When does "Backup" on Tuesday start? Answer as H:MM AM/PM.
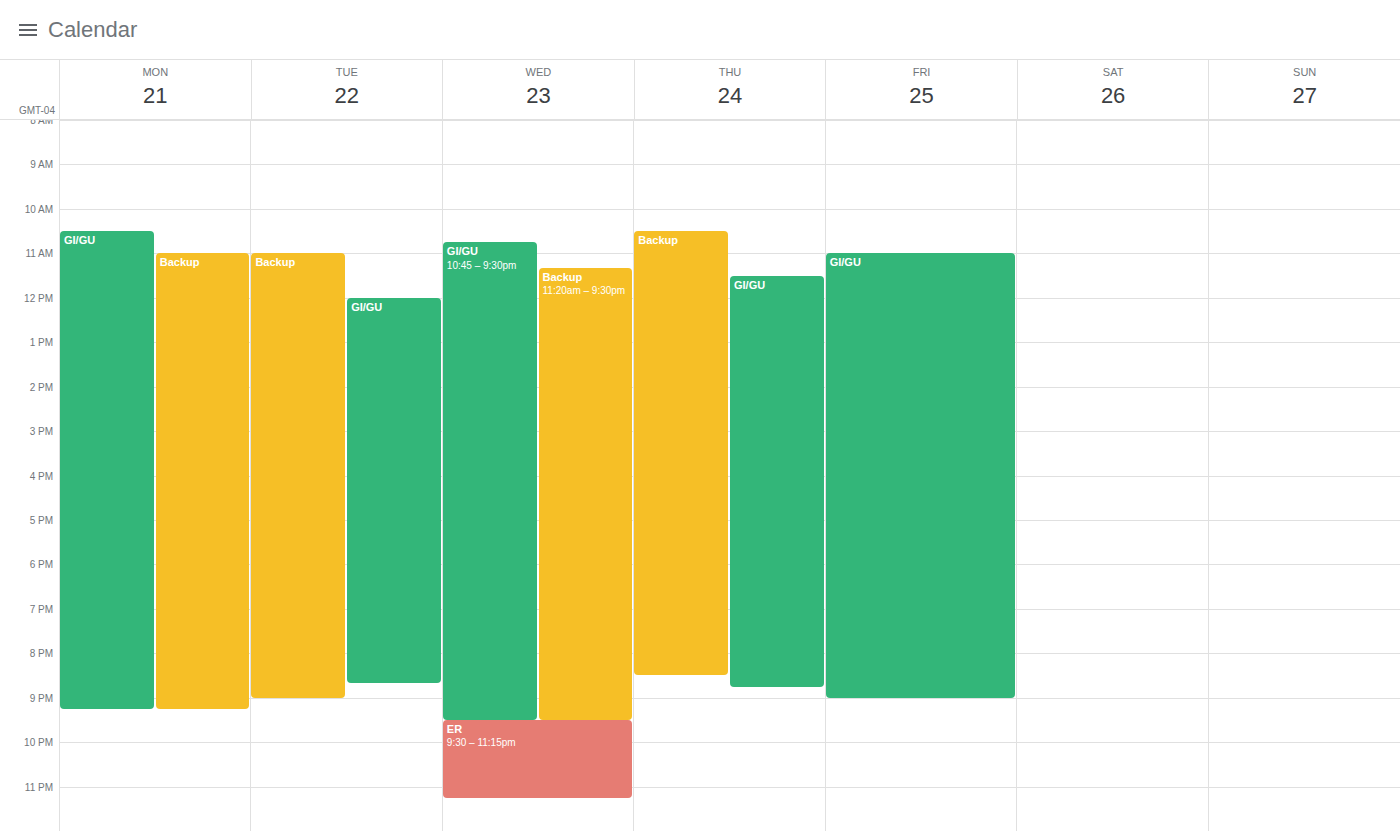
11:00 AM